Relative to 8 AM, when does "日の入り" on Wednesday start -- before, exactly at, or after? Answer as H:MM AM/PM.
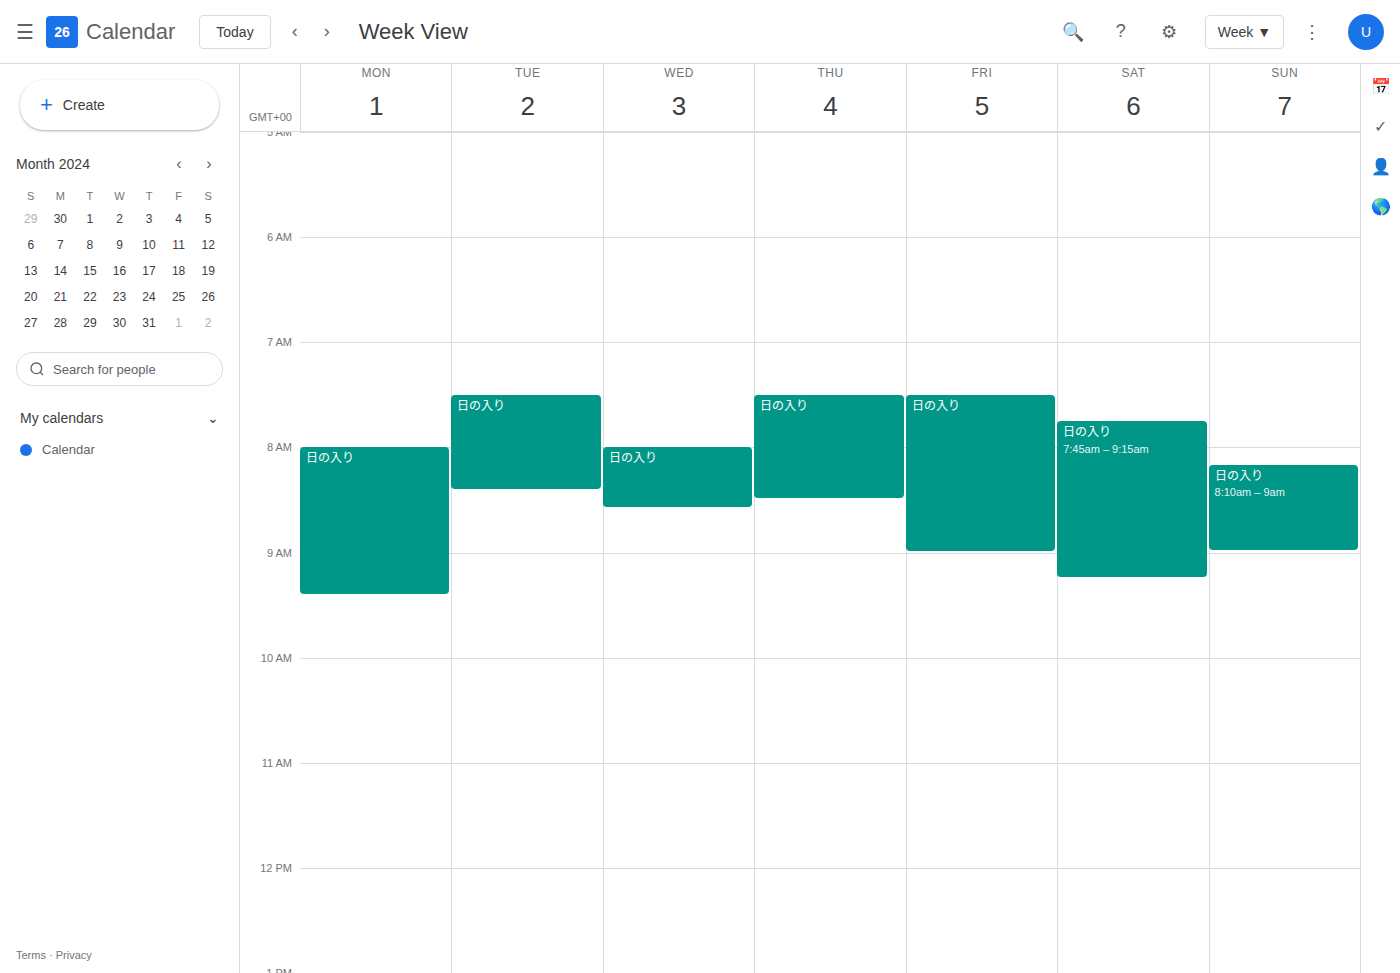
8:00 AM -- exactly at 8 AM, on the 8 AM line.